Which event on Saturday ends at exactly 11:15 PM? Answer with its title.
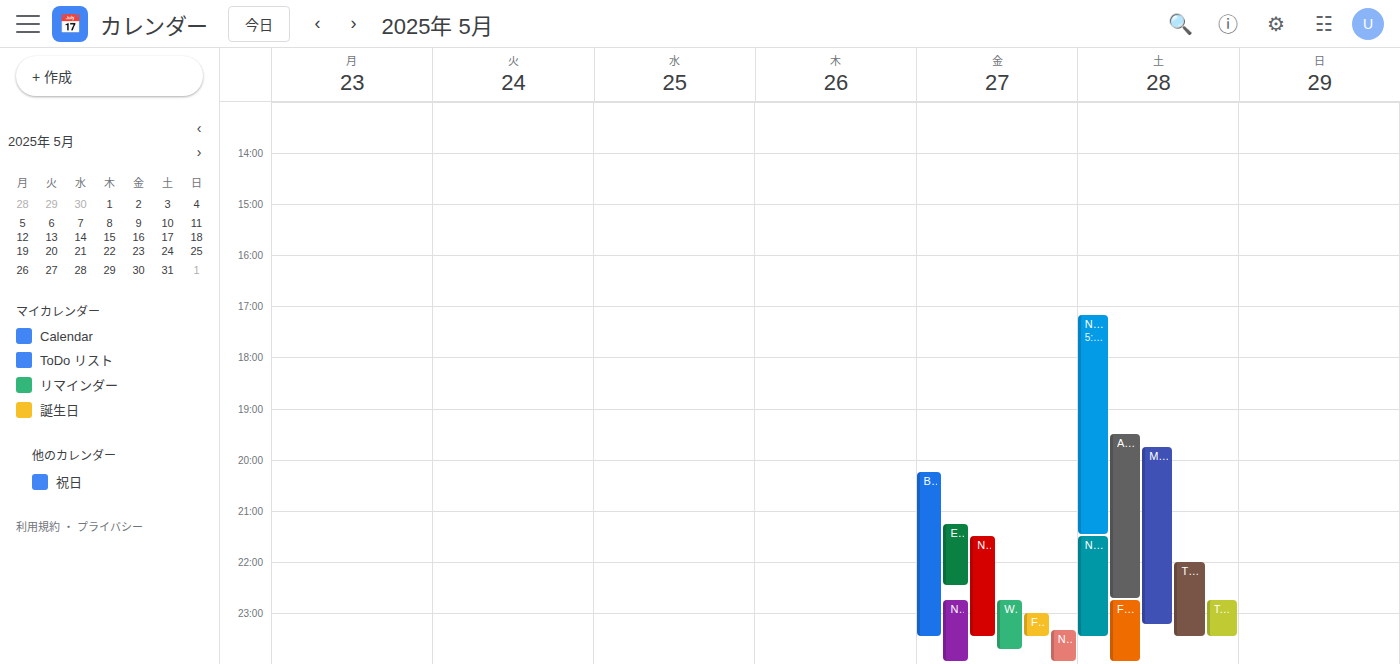
"MillerTech Battery 250 pre"